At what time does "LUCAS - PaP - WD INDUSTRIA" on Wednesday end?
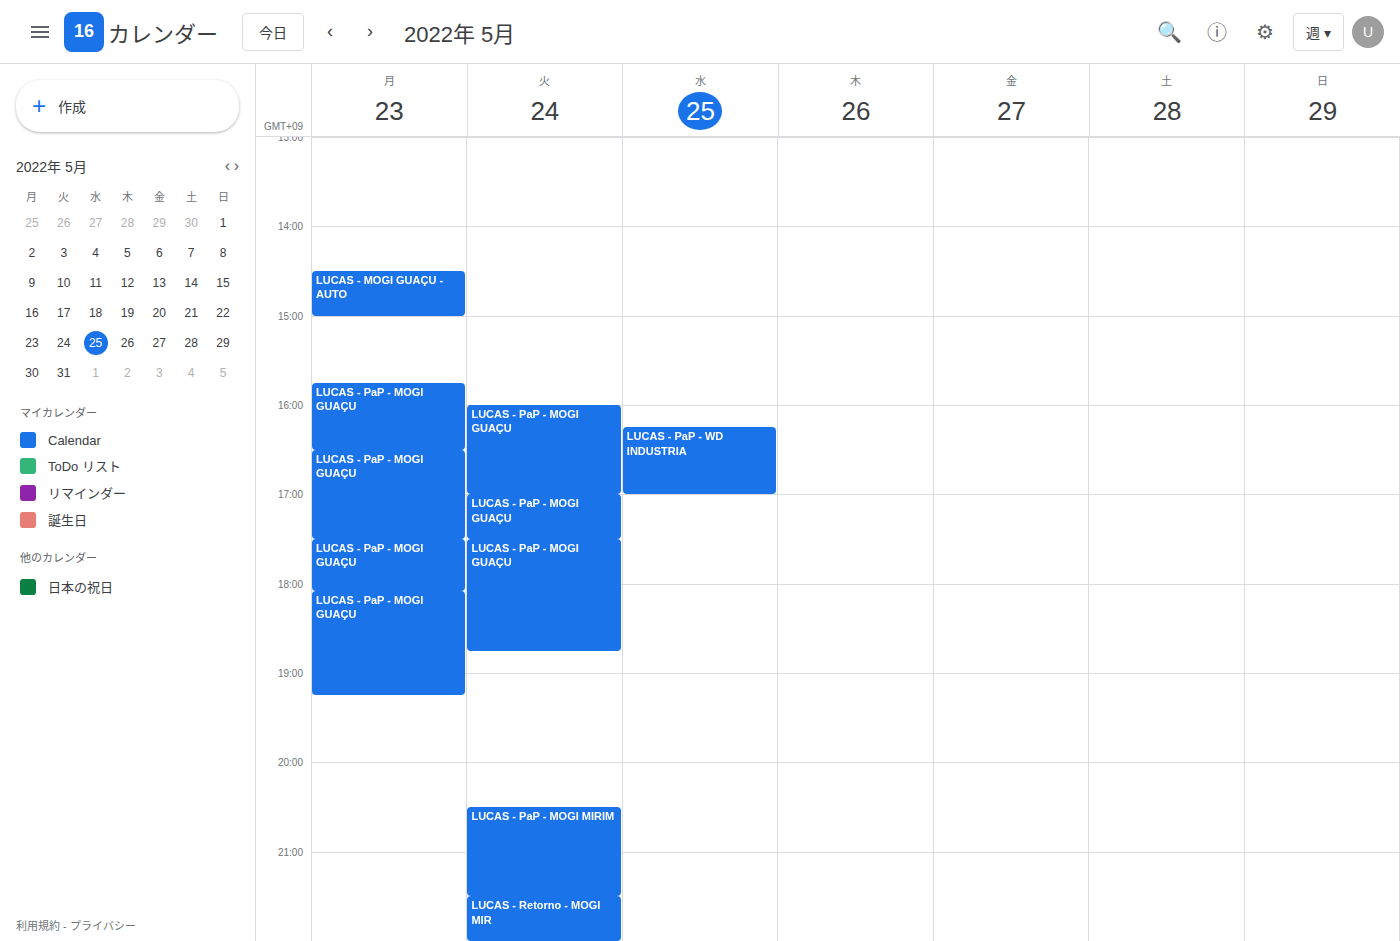
17:00